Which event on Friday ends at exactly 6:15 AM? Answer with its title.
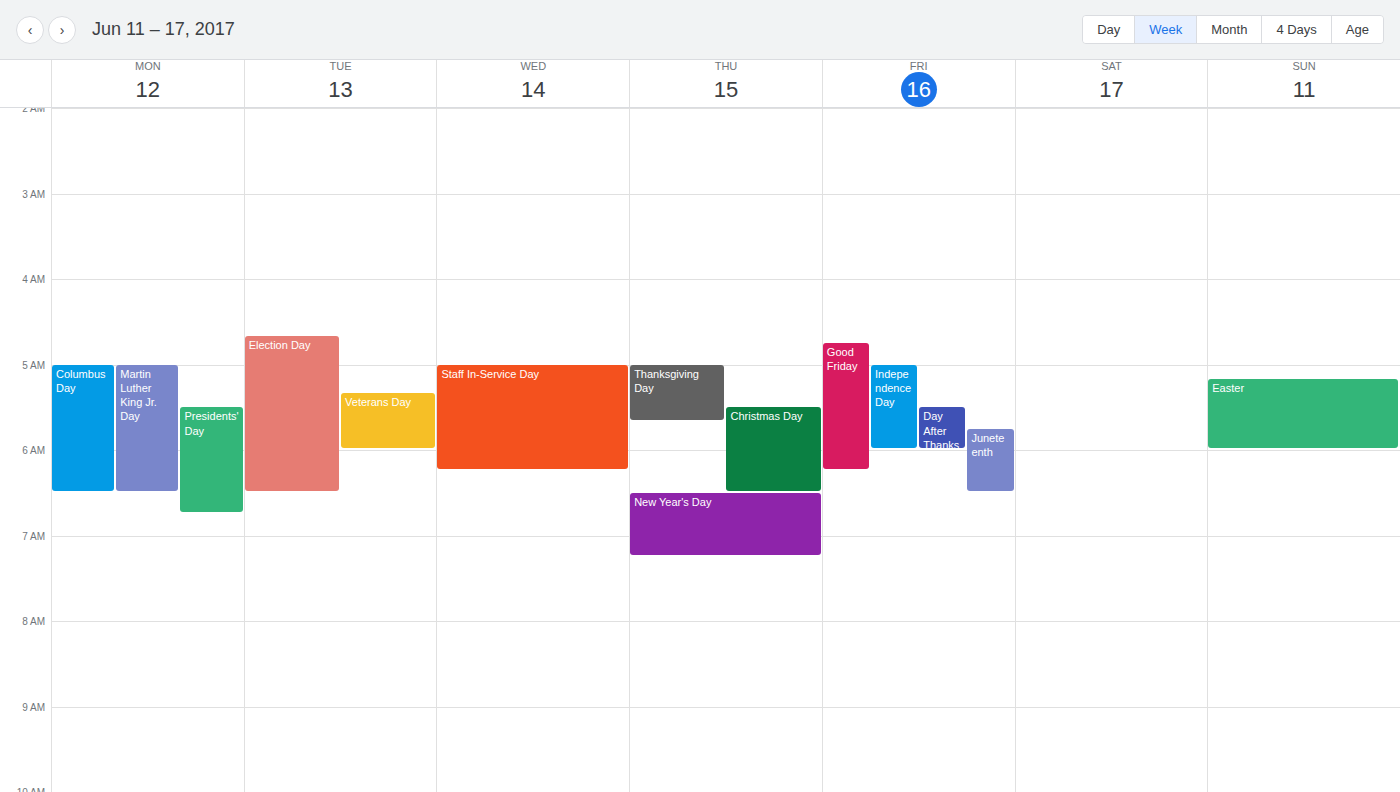
"Good Friday"